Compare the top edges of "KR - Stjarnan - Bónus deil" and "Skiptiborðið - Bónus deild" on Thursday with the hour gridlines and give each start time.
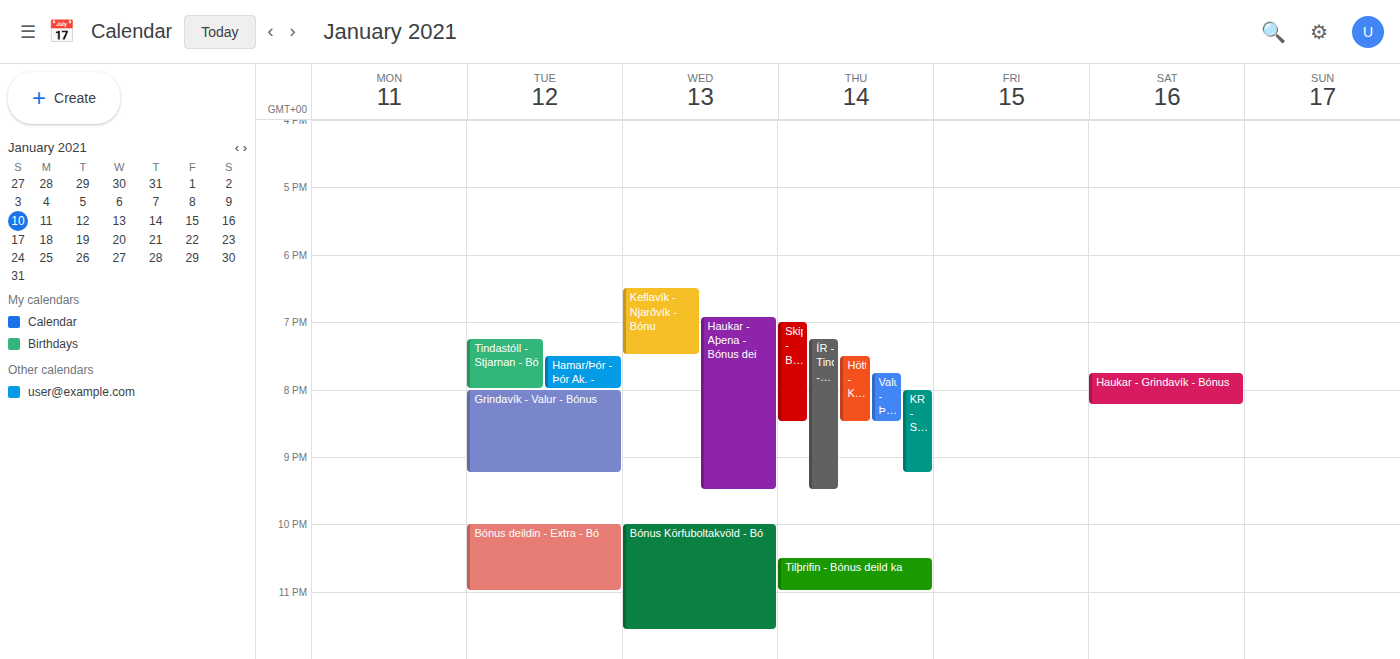
"KR - Stjarnan - Bónus deil": 8:00 PM, exactly on the 8 PM line. "Skiptiborðið - Bónus deild": 7:00 PM, exactly on the 7 PM line.